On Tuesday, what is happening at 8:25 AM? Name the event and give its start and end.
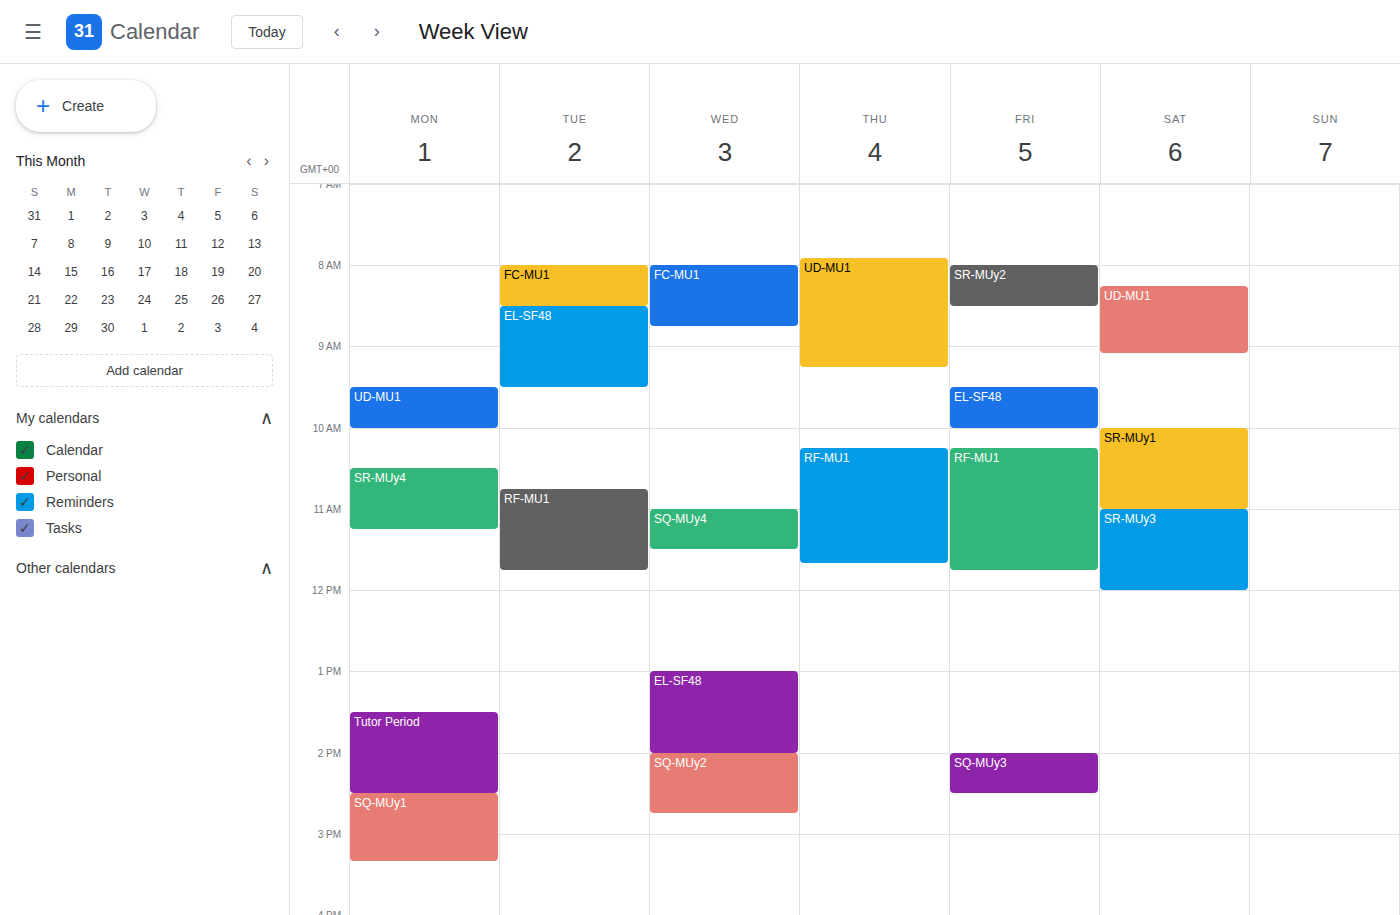
"FC-MU1", 8:00 AM to 8:30 AM